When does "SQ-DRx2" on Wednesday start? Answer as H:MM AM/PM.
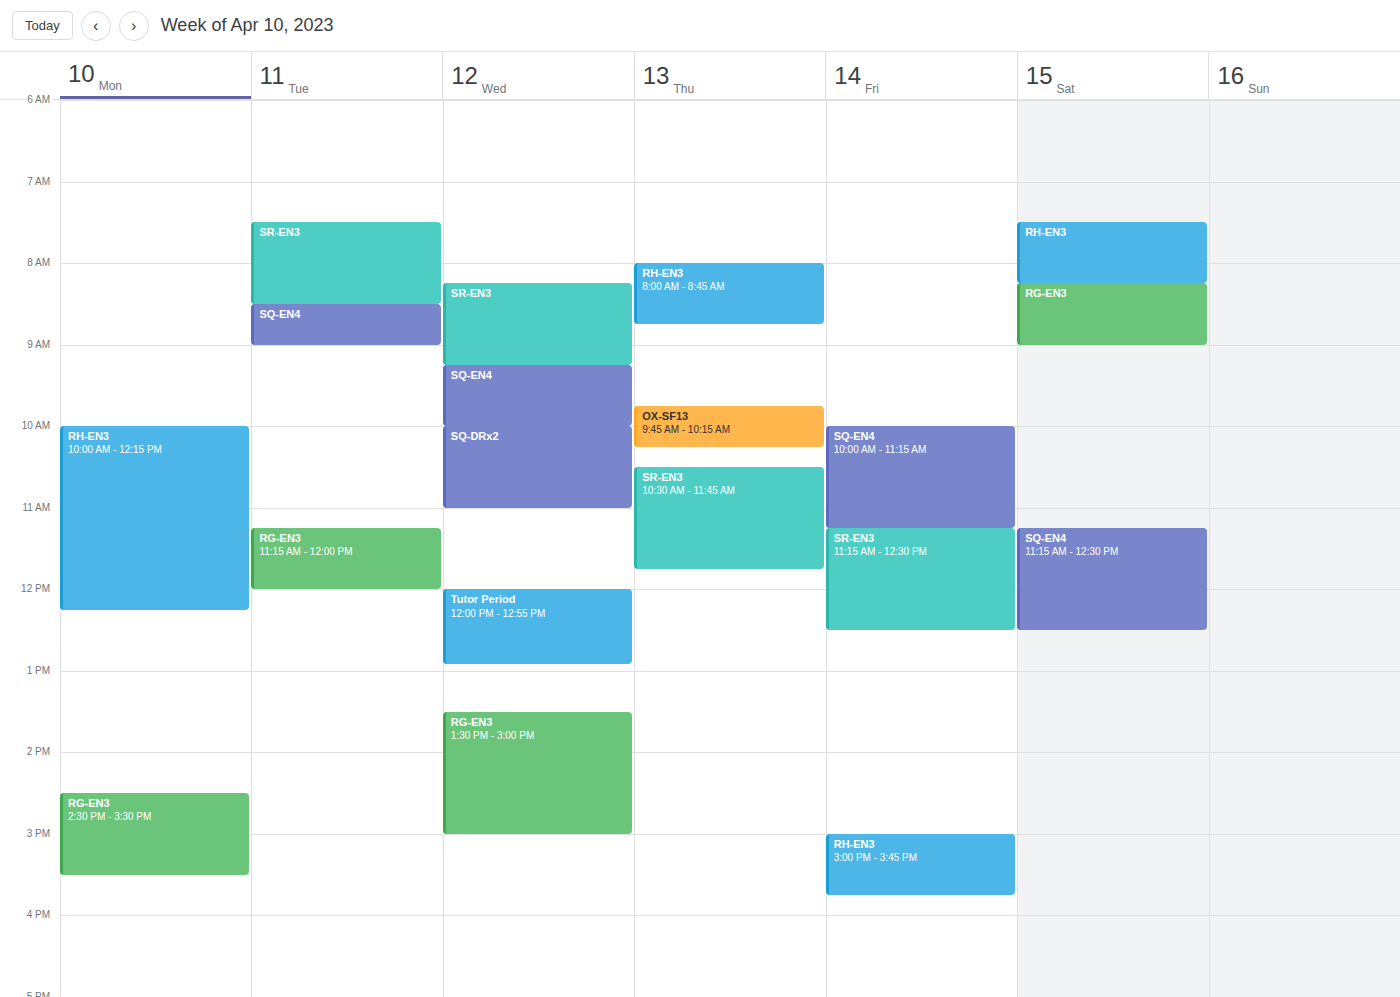
10:00 AM